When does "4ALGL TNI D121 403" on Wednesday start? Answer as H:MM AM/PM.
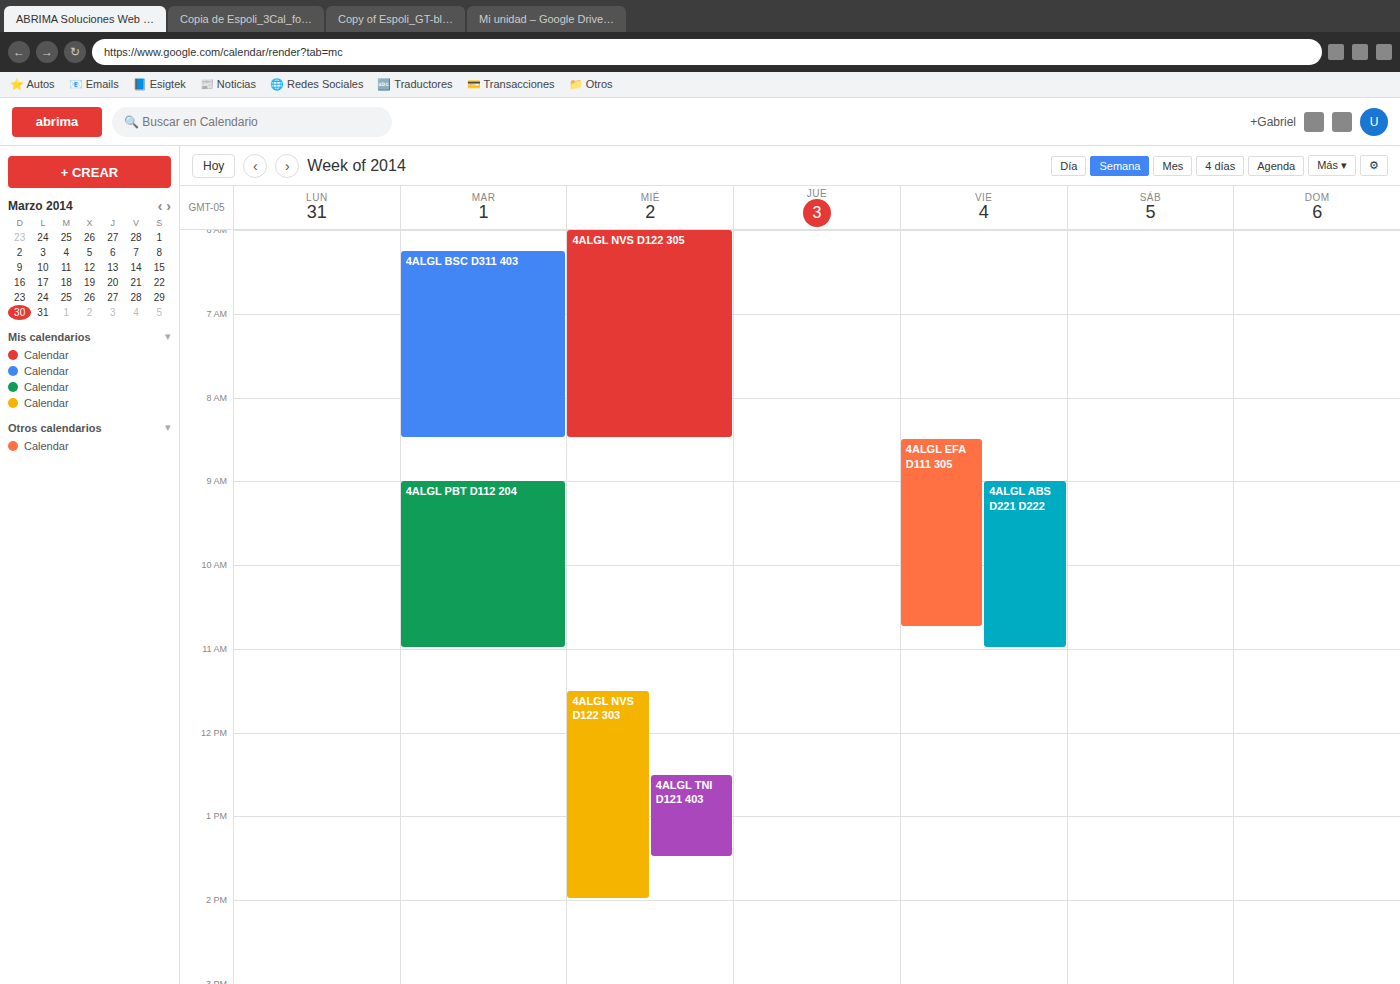
12:30 PM